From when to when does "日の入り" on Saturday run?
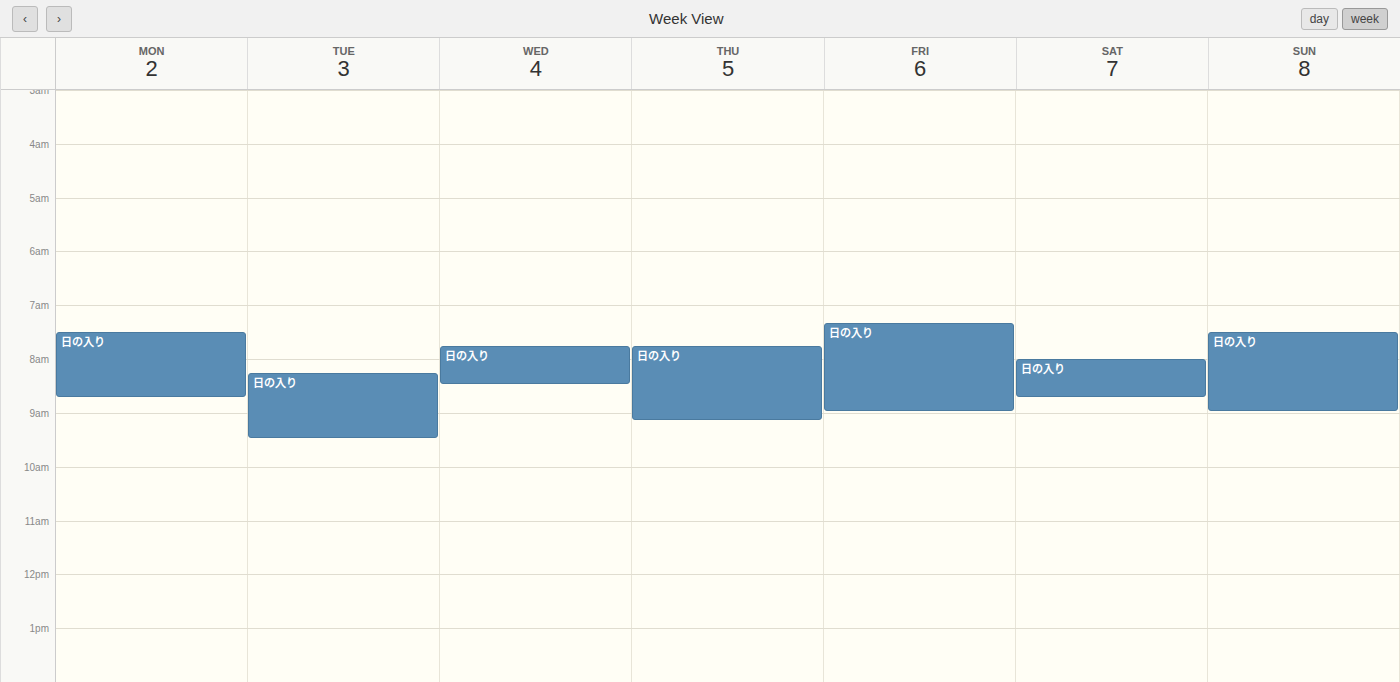
08:00 to 08:45